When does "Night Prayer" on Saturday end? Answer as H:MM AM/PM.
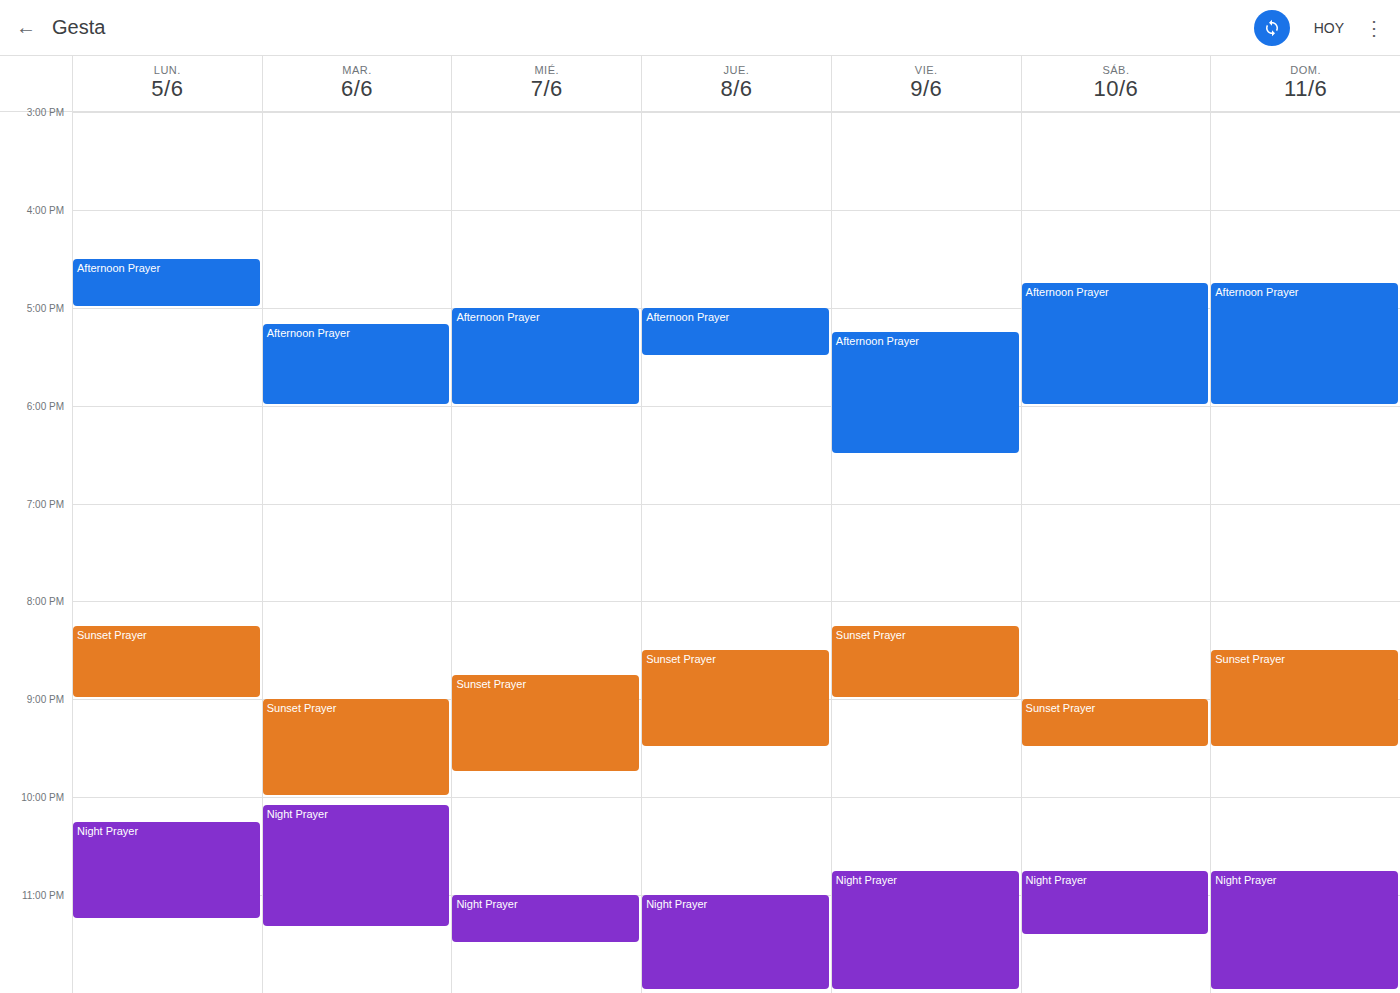
11:25 PM